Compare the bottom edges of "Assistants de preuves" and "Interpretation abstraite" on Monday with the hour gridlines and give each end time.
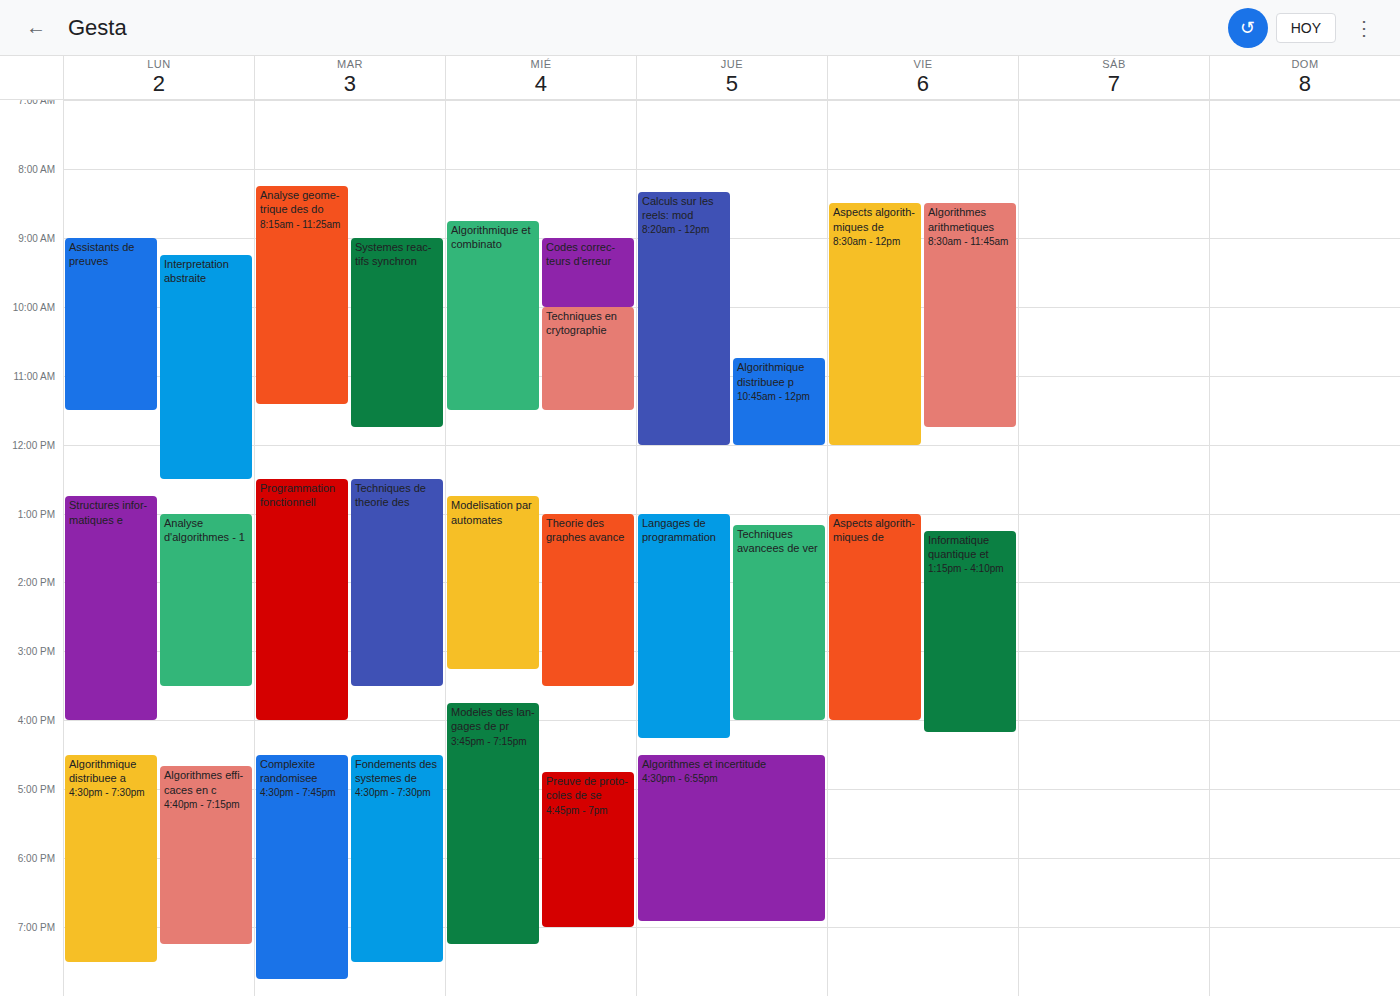
"Assistants de preuves": 11:30, halfway between the 11:00 and 12:00 lines. "Interpretation abstraite": 12:30, halfway between the 12:00 and 13:00 lines.